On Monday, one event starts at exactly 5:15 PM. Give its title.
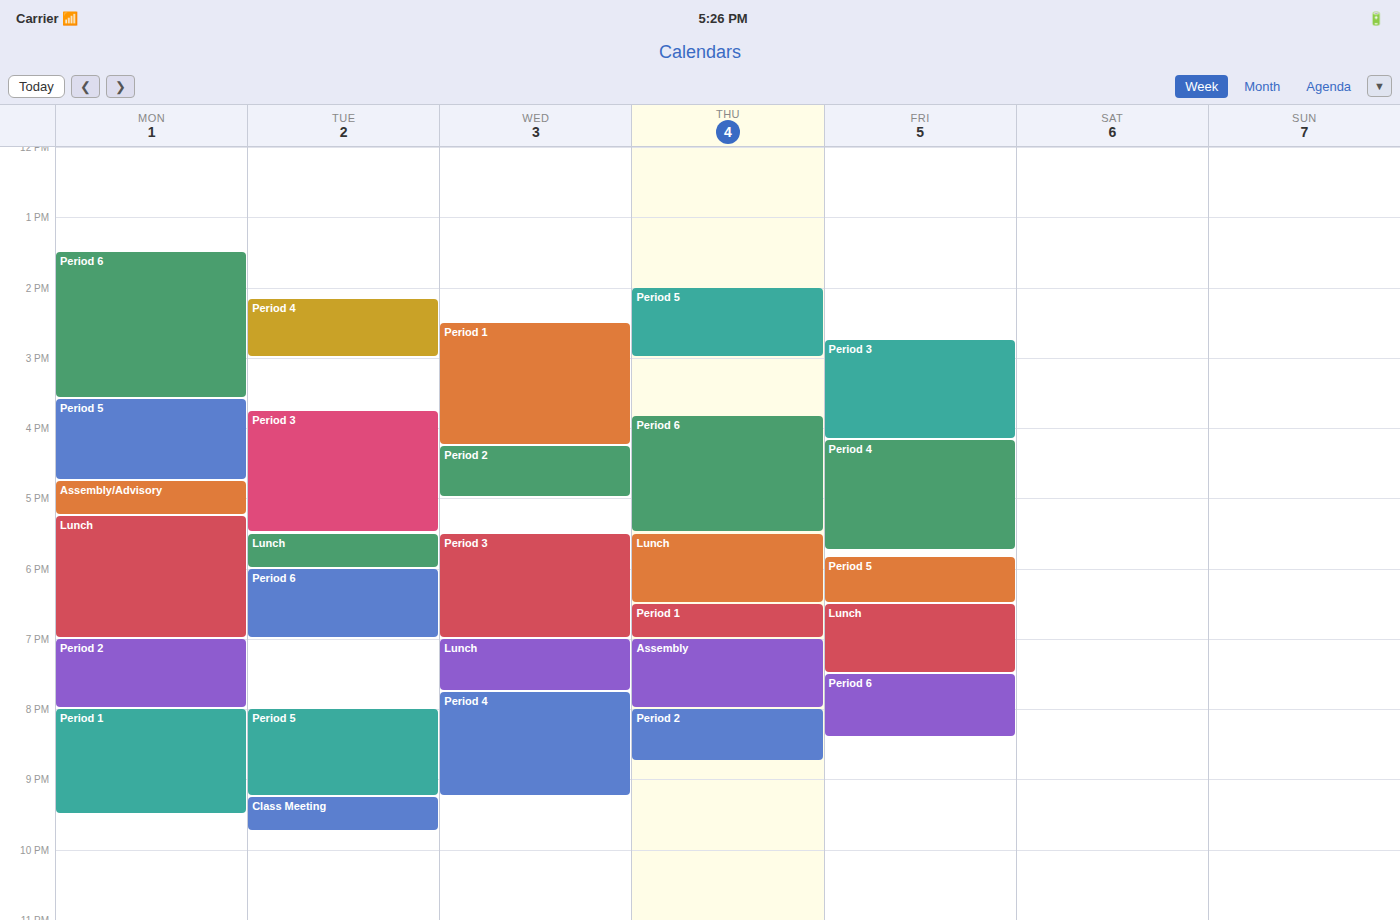
"Lunch"